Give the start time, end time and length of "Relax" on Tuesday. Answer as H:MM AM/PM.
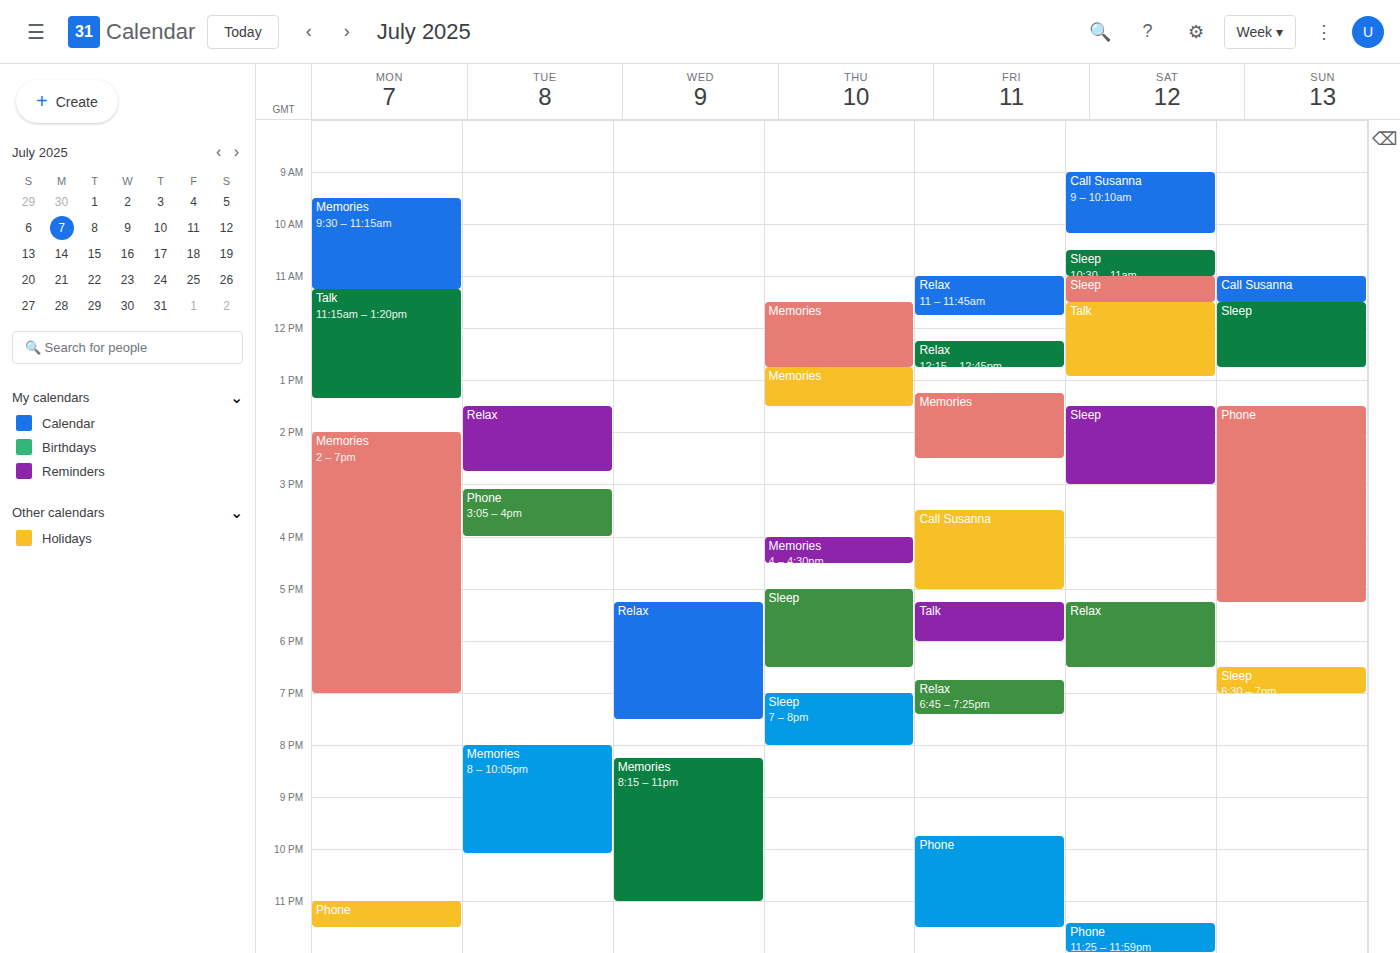
1:30 PM to 2:45 PM, 1 hour 15 minutes